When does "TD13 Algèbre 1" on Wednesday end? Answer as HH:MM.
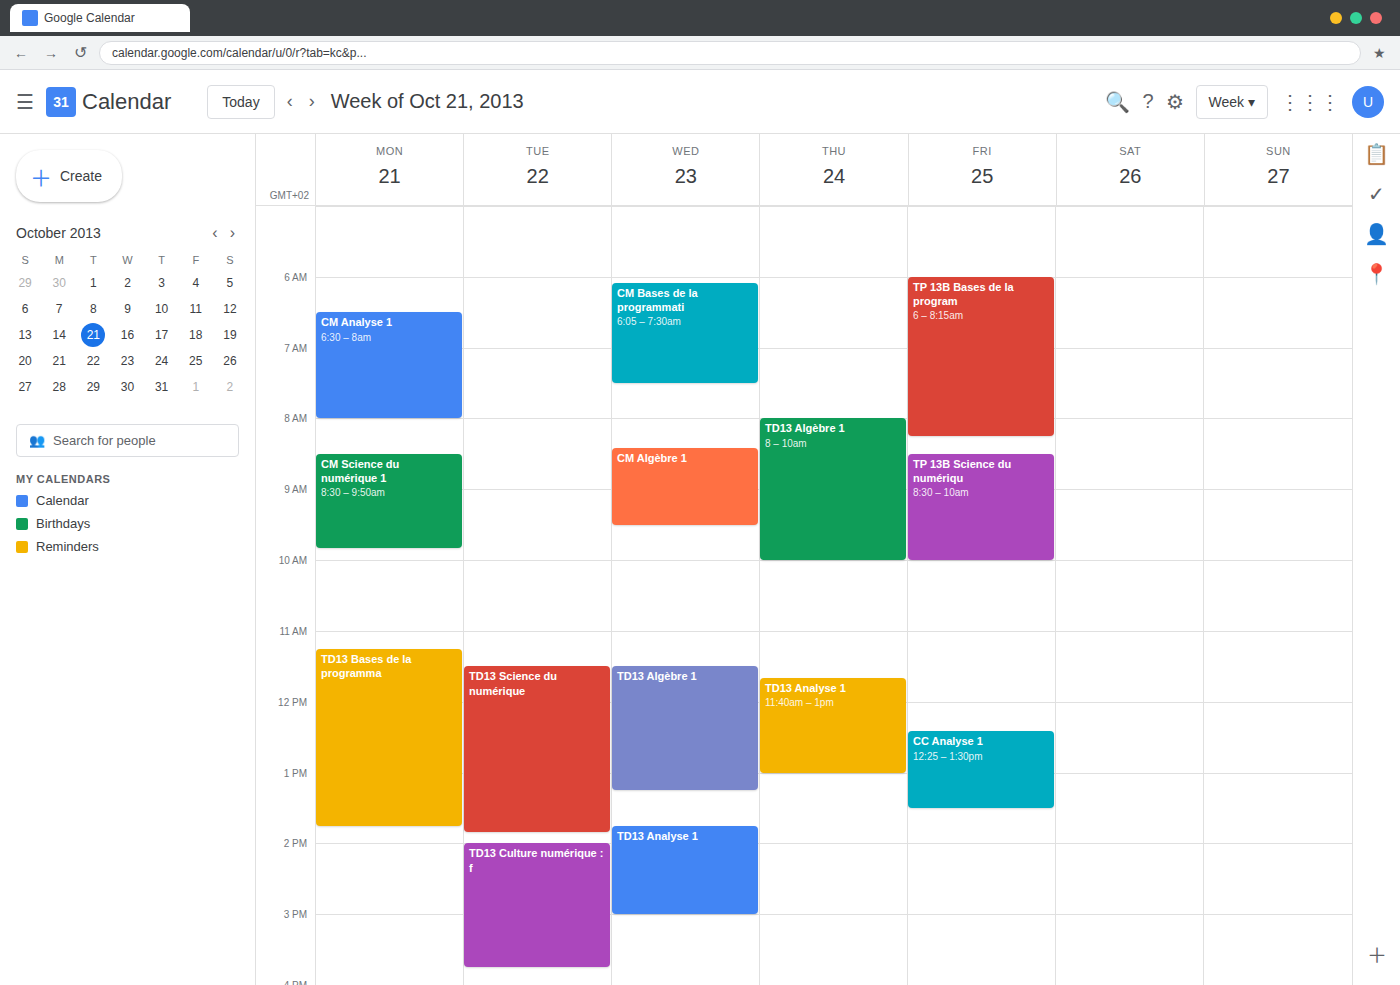
13:15